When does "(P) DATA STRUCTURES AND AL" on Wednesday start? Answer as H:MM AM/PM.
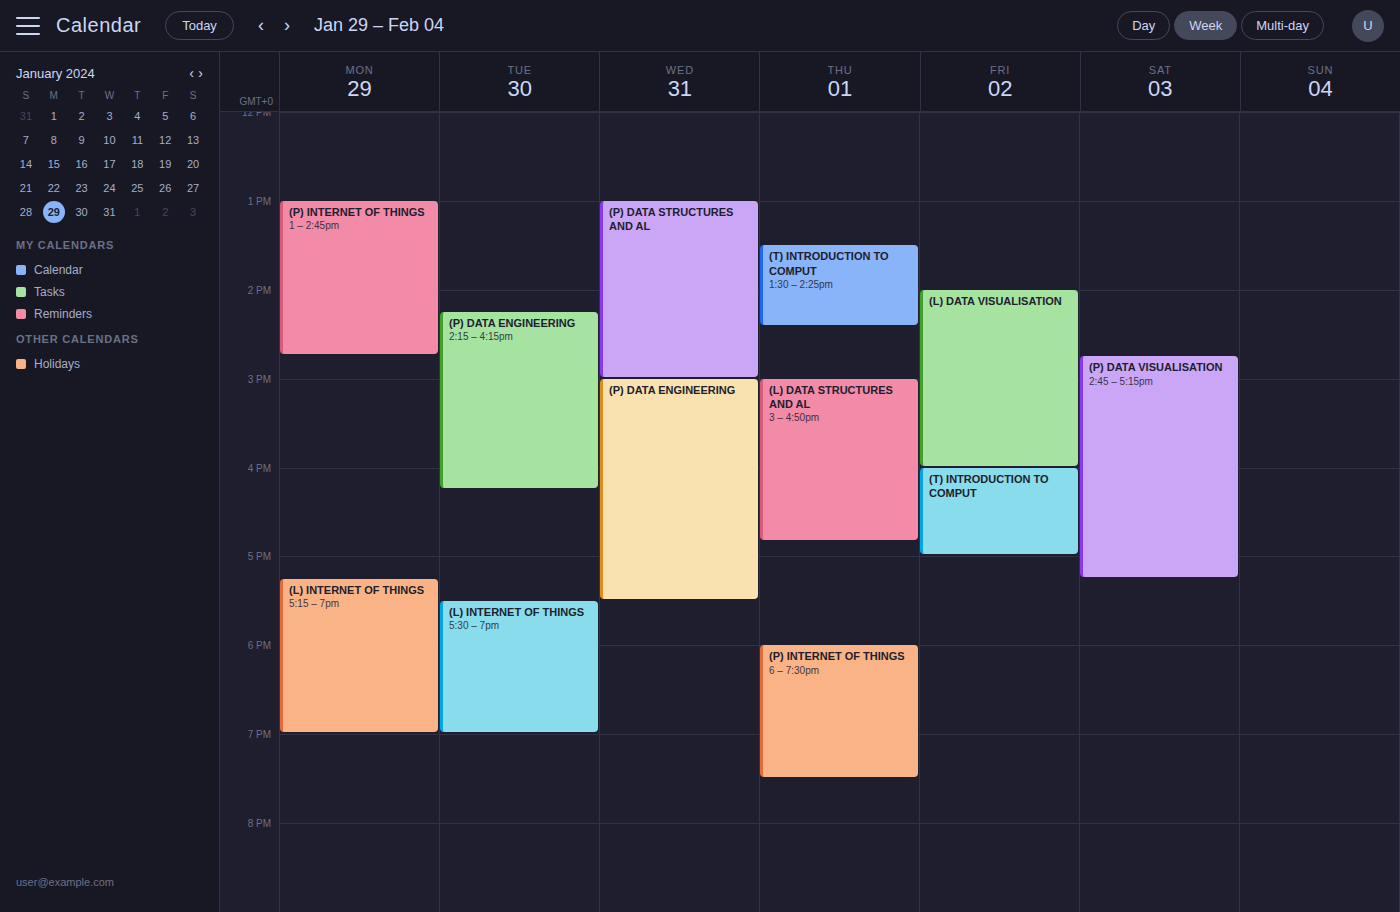
1:00 PM